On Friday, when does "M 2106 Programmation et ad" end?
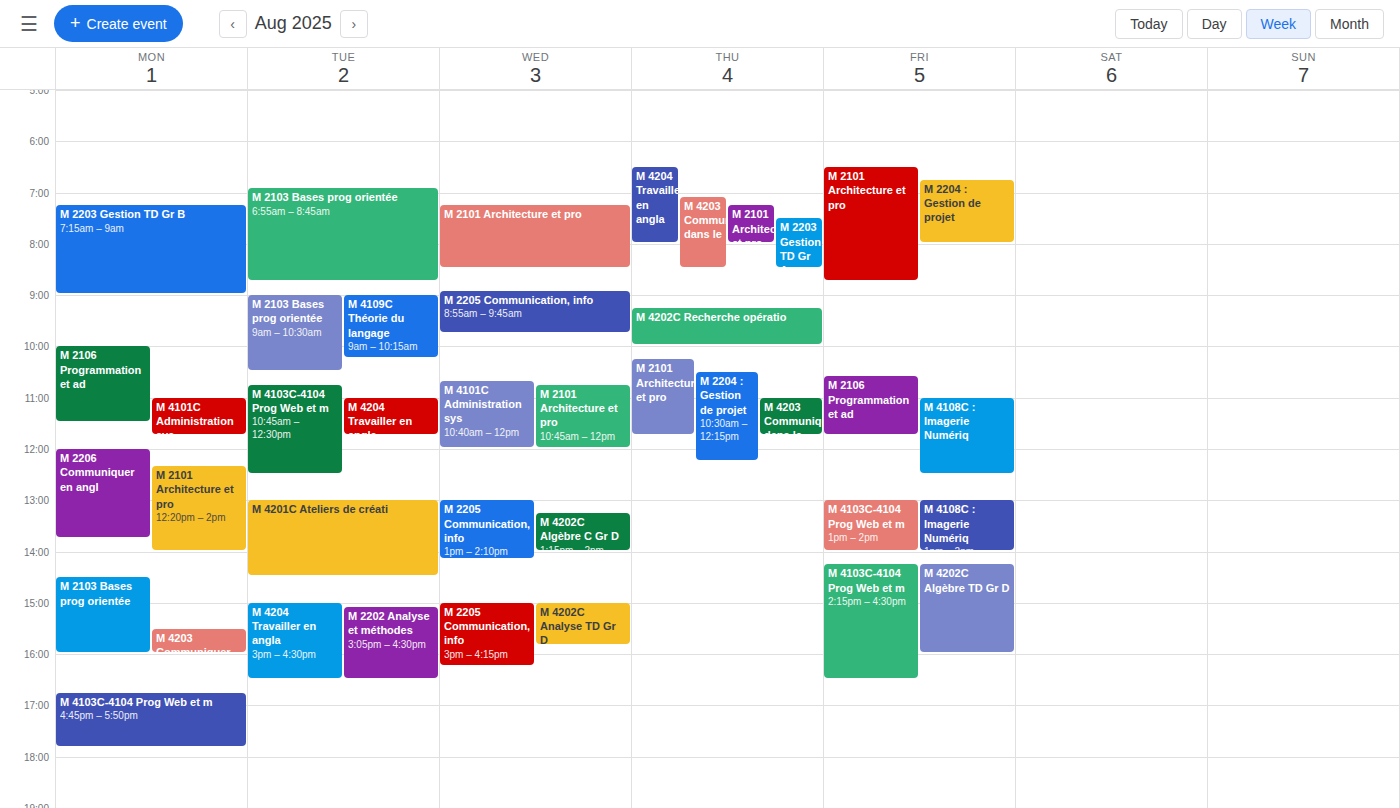
11:45 AM